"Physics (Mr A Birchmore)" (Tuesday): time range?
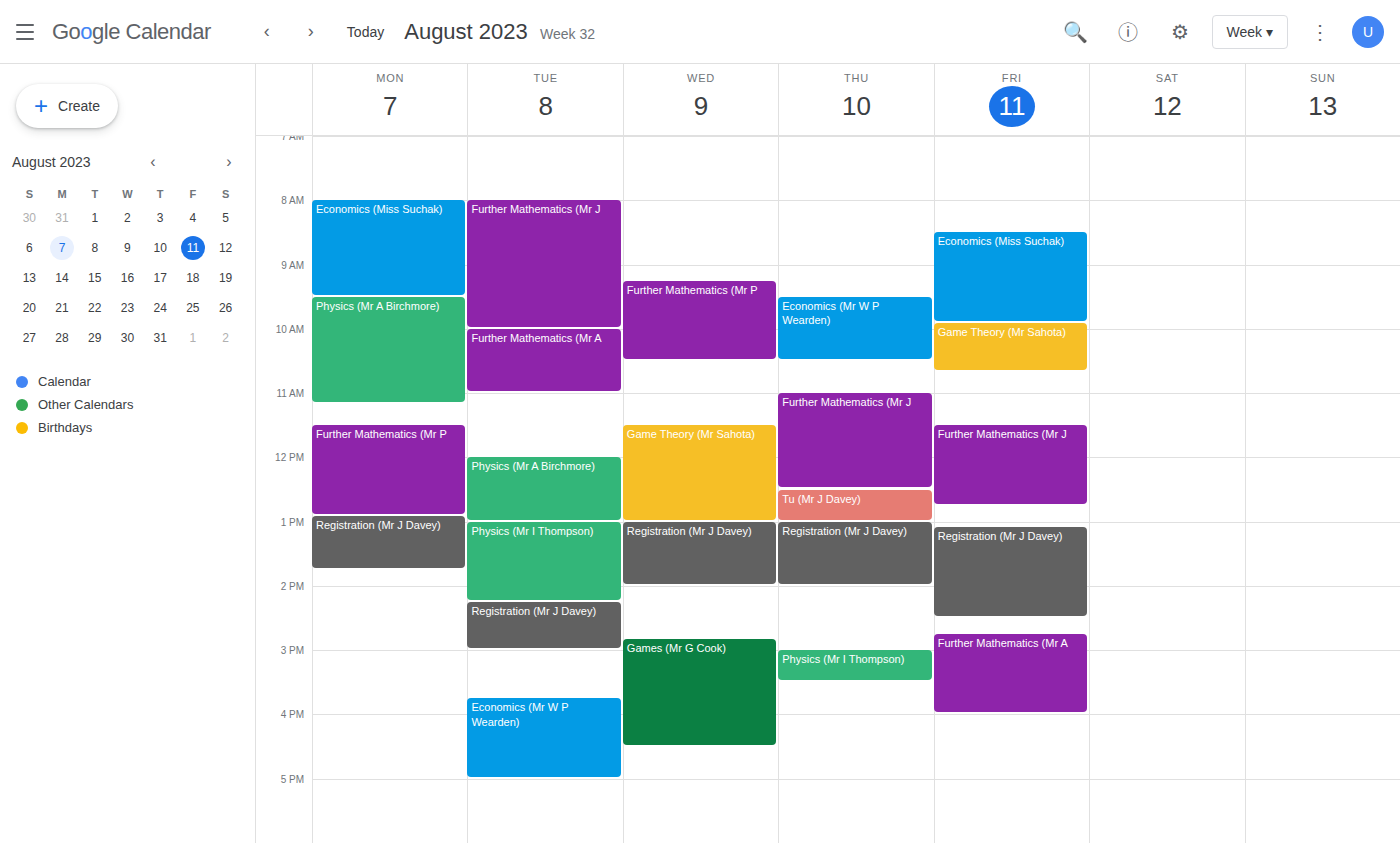
12:00 PM to 1:00 PM